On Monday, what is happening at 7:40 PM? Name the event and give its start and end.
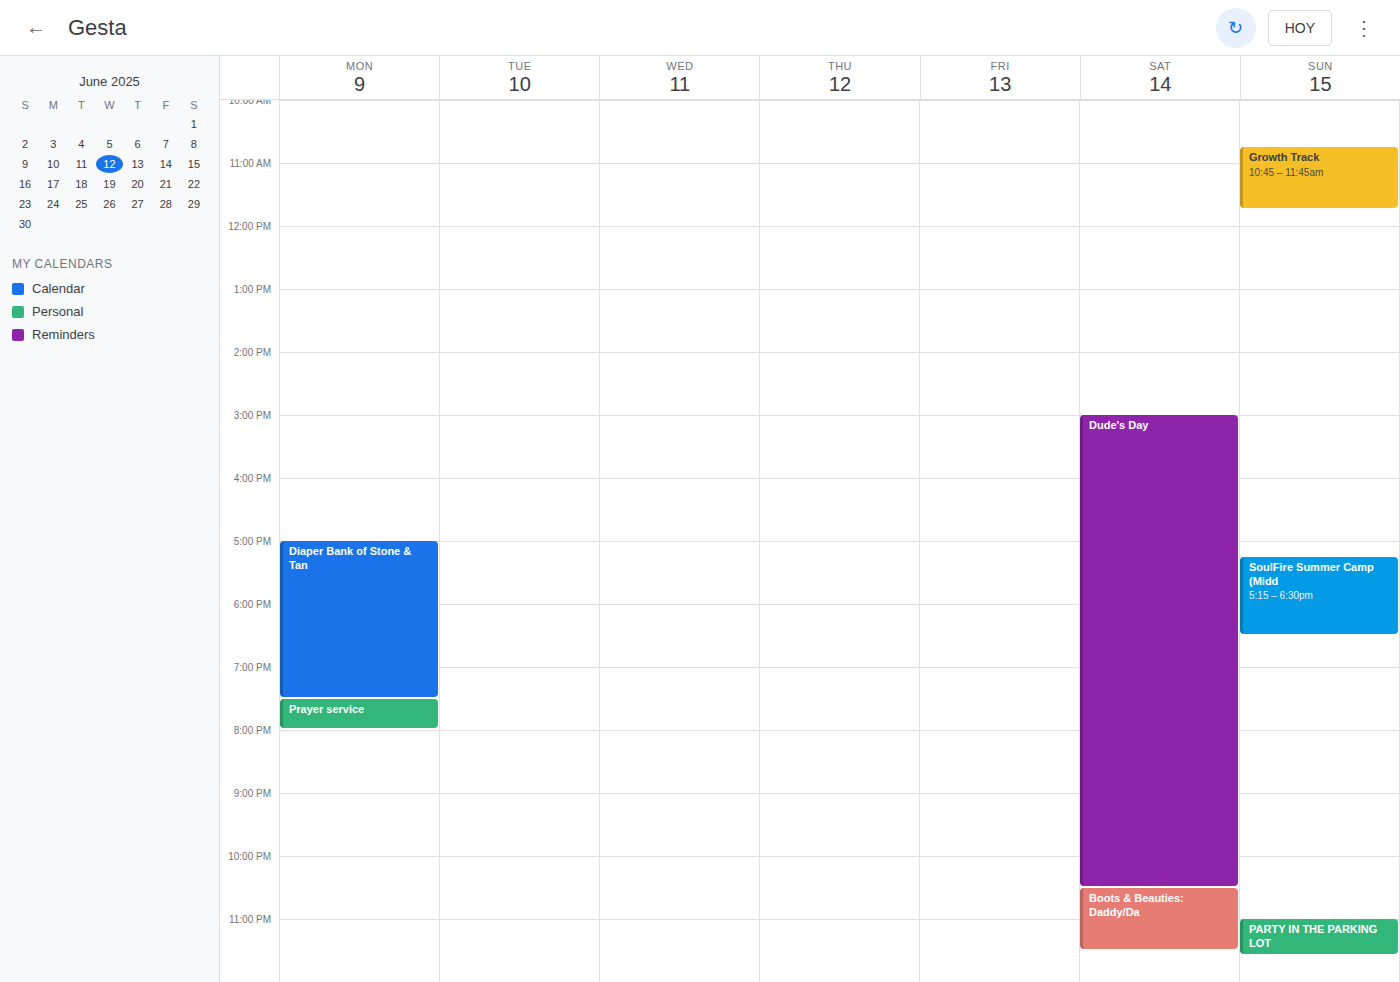
"Prayer service", 7:30 PM to 8:00 PM